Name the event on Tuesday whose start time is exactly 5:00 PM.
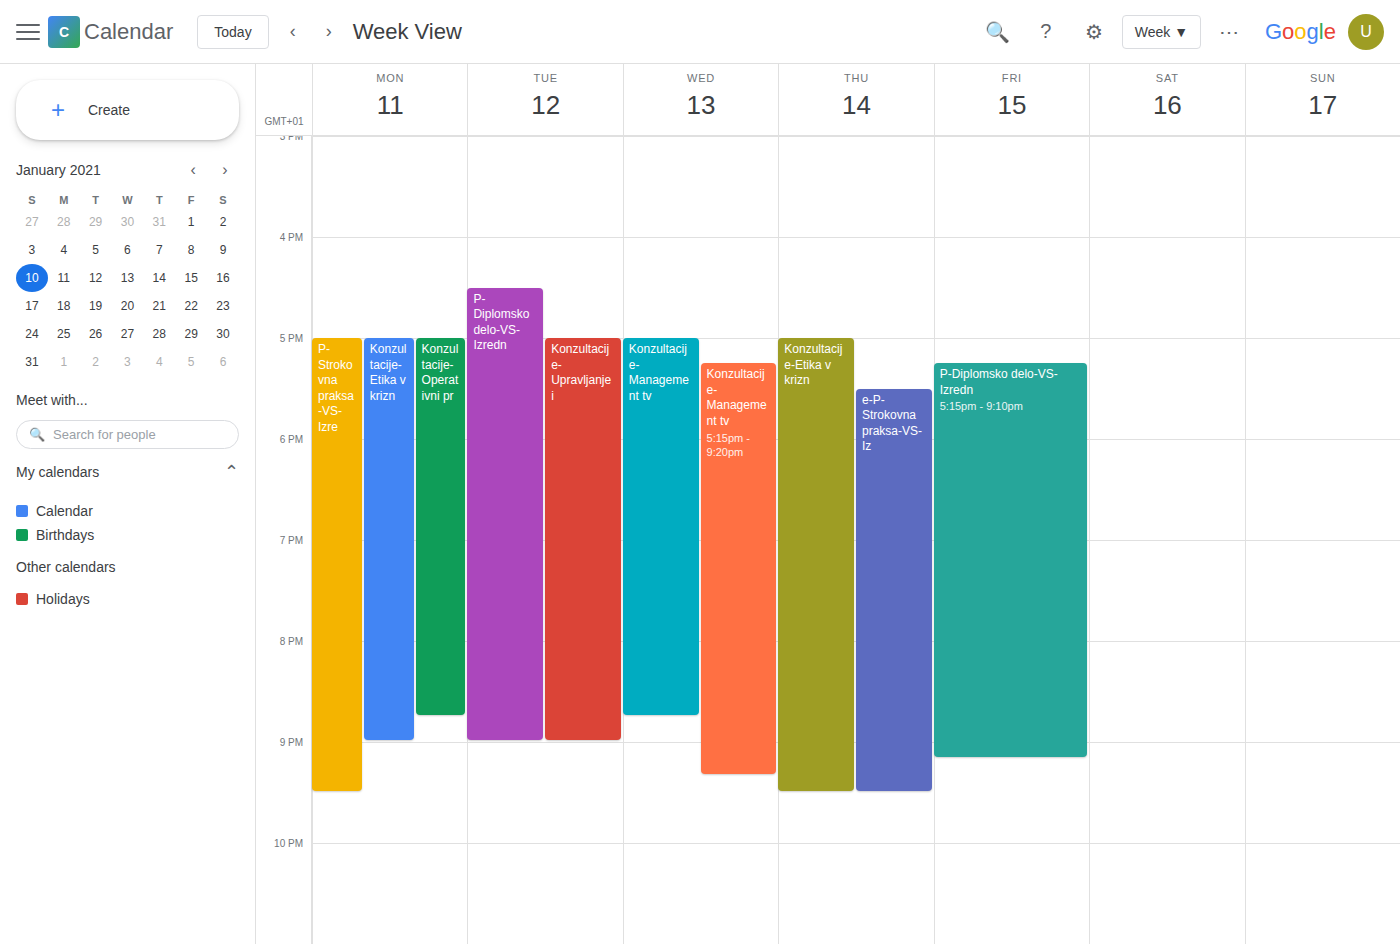
"Konzultacije-Upravljanje i"